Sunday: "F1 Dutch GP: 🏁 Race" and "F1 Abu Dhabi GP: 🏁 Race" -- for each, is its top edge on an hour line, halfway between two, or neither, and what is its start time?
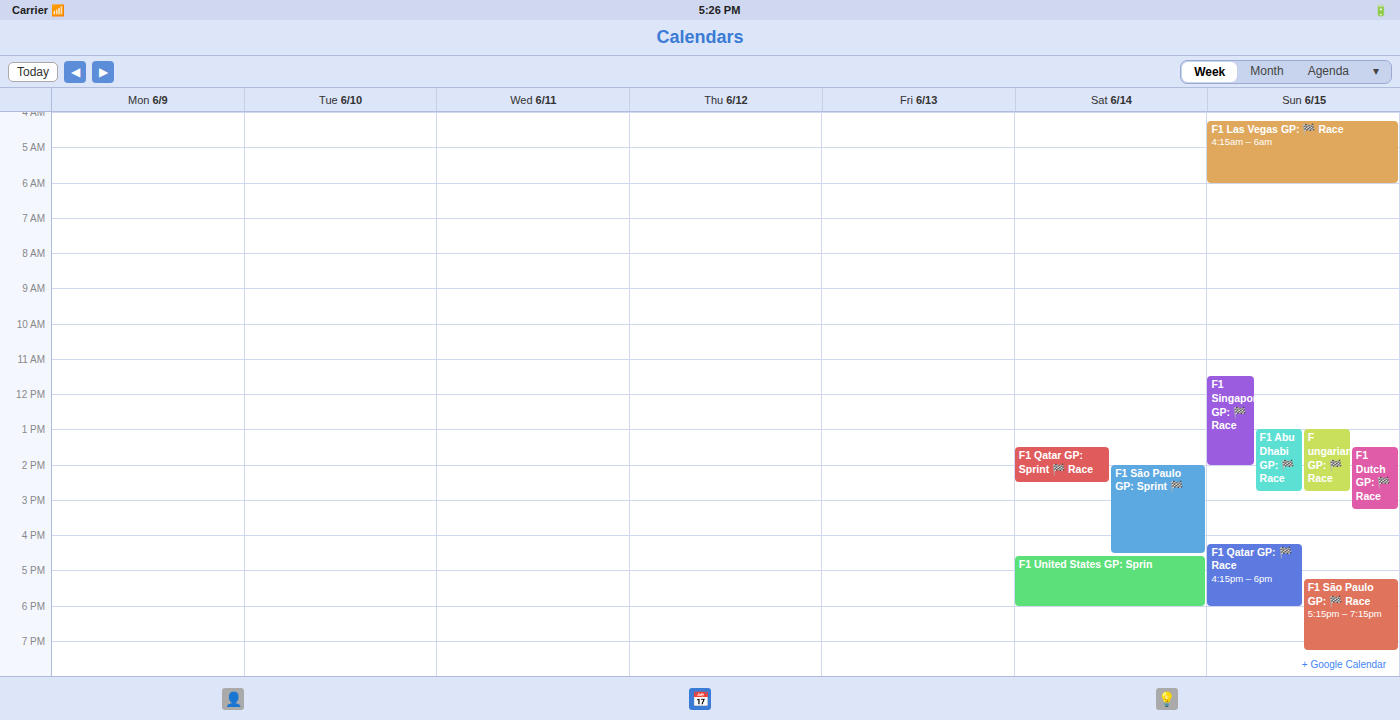
"F1 Dutch GP: 🏁 Race": 1:30 PM, halfway between the 1 PM and 2 PM lines. "F1 Abu Dhabi GP: 🏁 Race": 1:00 PM, exactly on the 1 PM line.